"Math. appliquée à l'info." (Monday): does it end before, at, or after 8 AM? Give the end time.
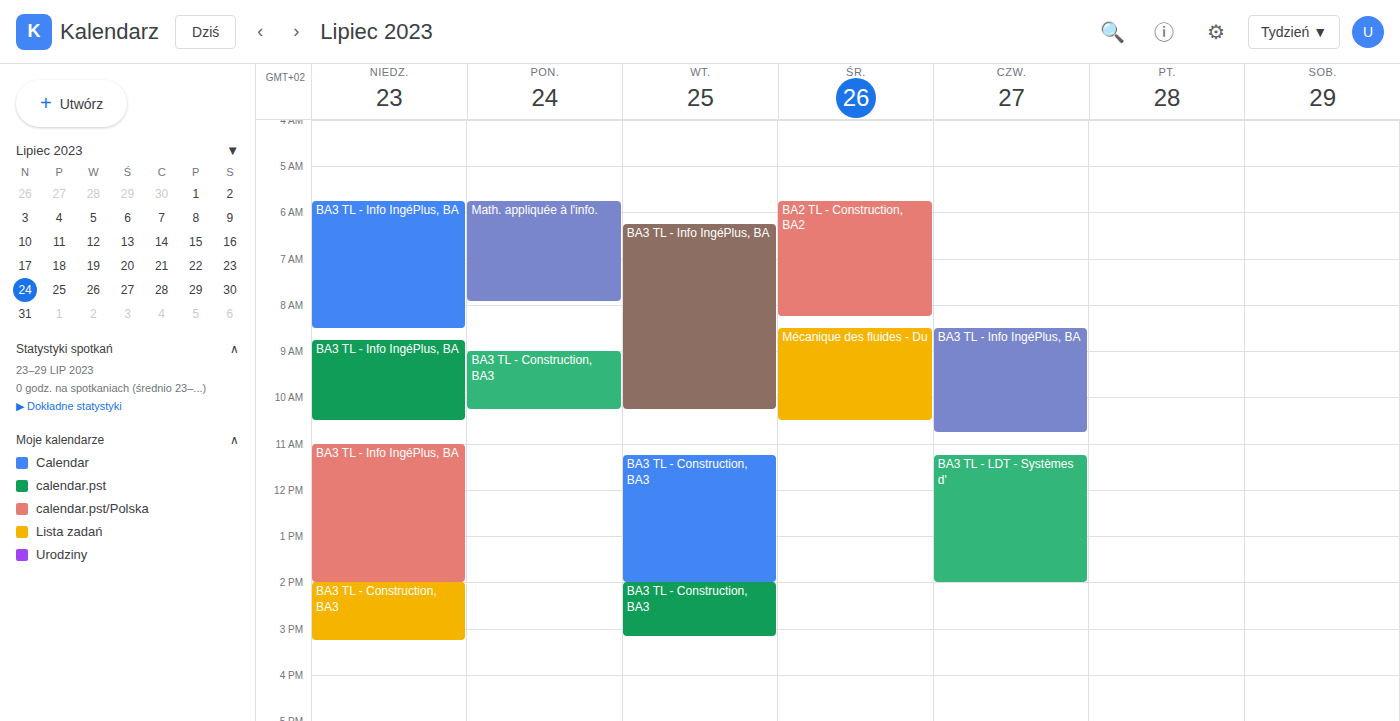
7:55 AM -- before 8 AM, 5 minutes above the 8 AM line.